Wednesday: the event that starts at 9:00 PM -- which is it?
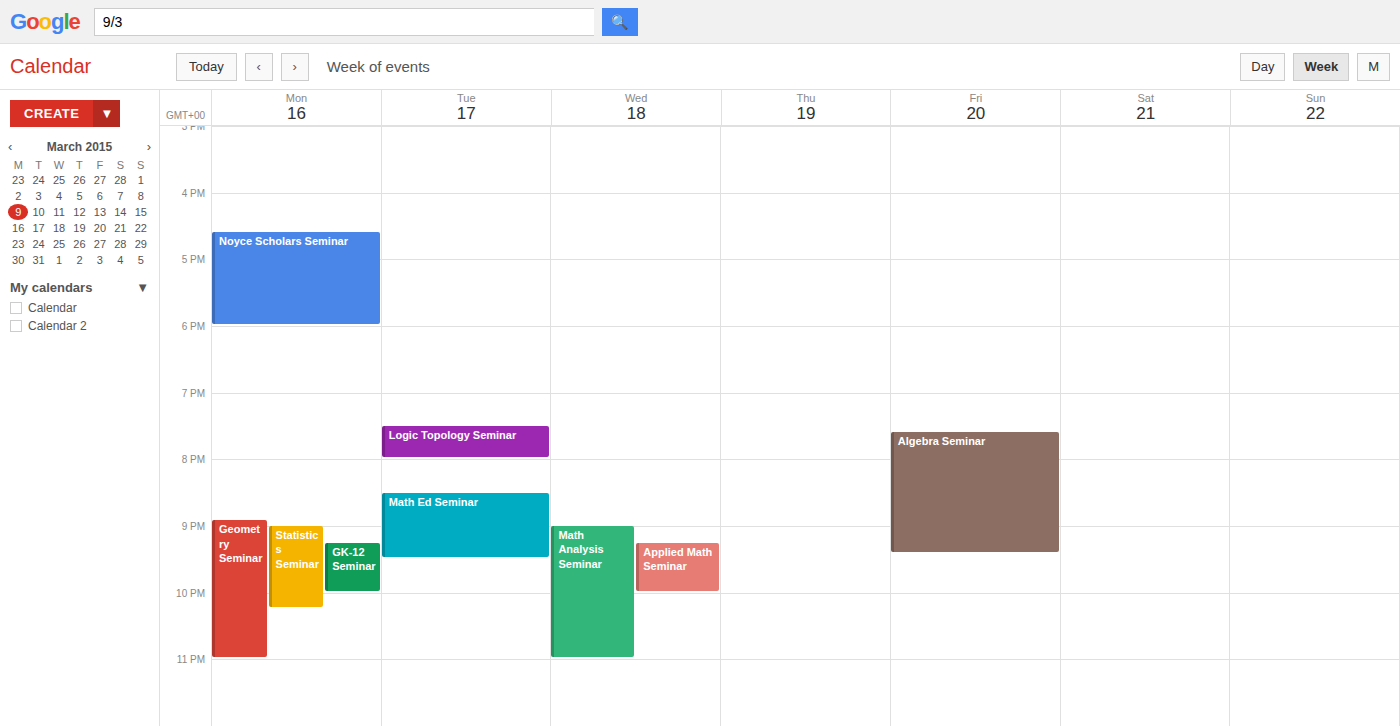
"Math Analysis Seminar"